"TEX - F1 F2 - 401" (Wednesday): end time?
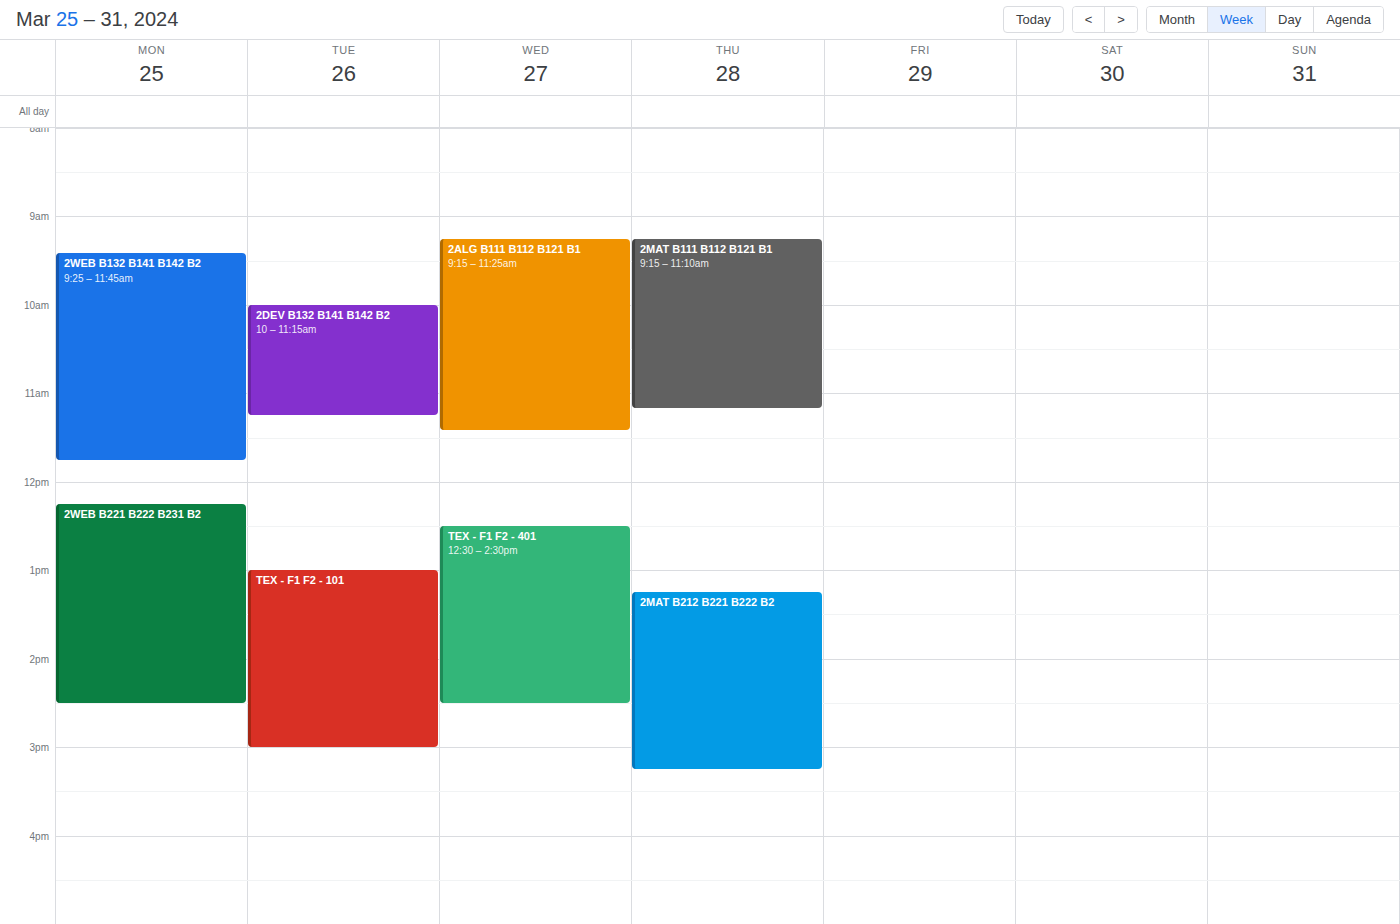
2:30 PM